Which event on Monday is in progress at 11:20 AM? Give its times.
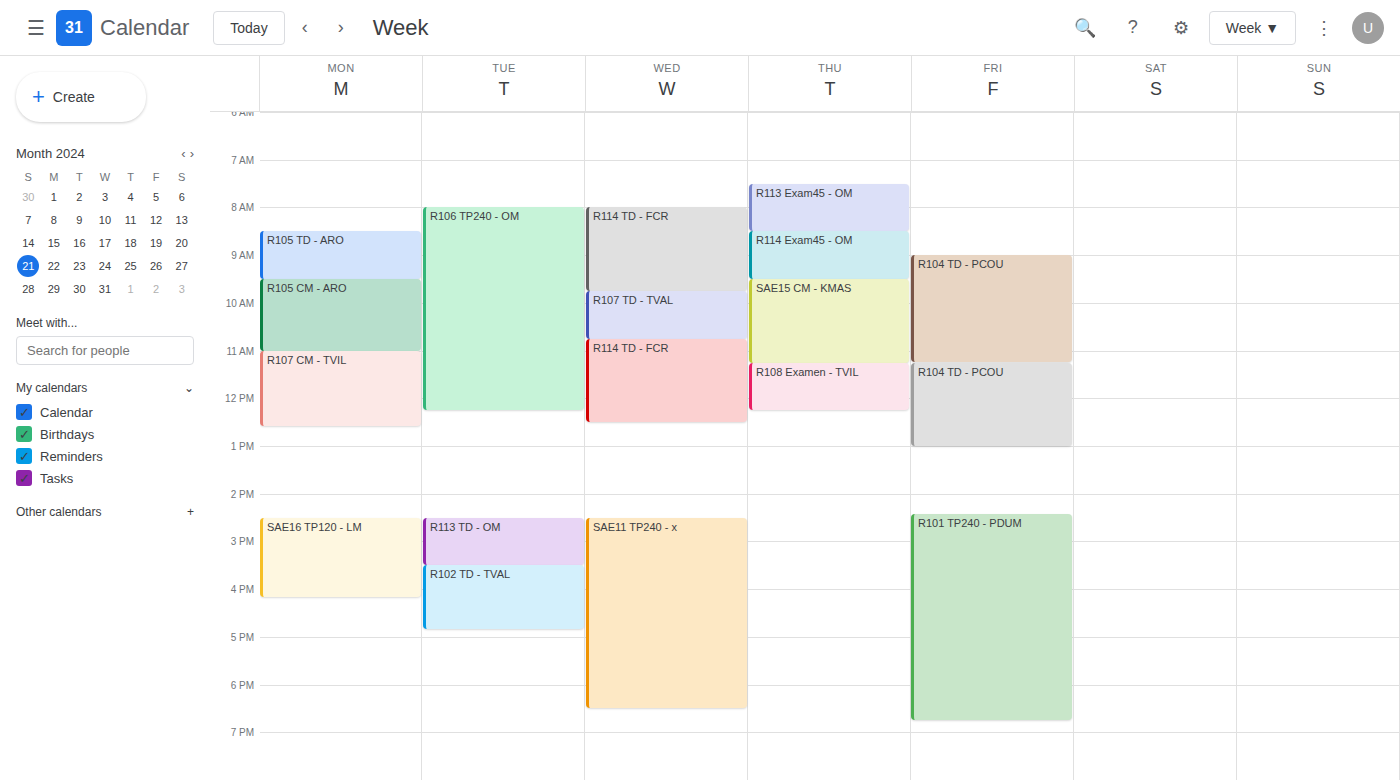
"R107 CM - TVIL", 11:00 AM to 12:35 PM